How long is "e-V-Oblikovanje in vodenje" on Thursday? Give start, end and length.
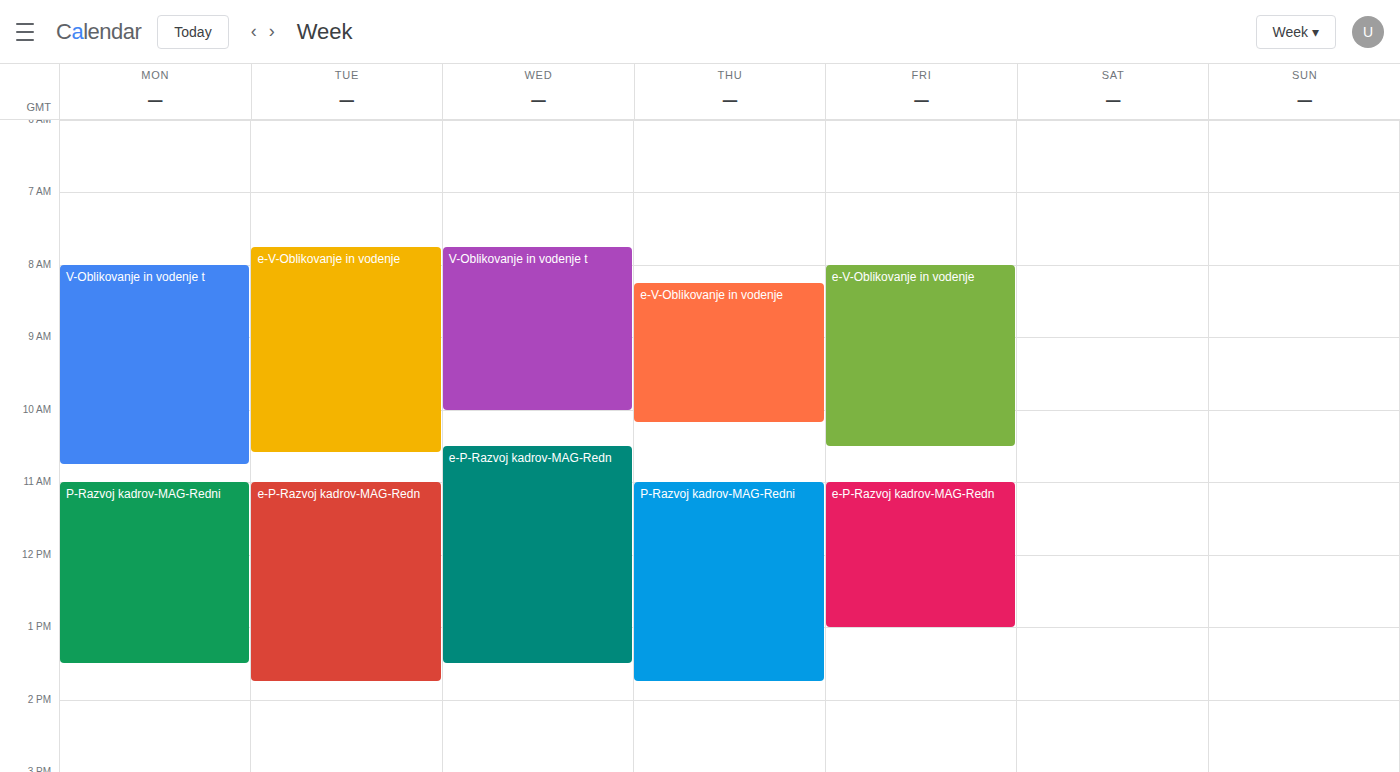
08:15 to 10:10, 1 hour 55 minutes